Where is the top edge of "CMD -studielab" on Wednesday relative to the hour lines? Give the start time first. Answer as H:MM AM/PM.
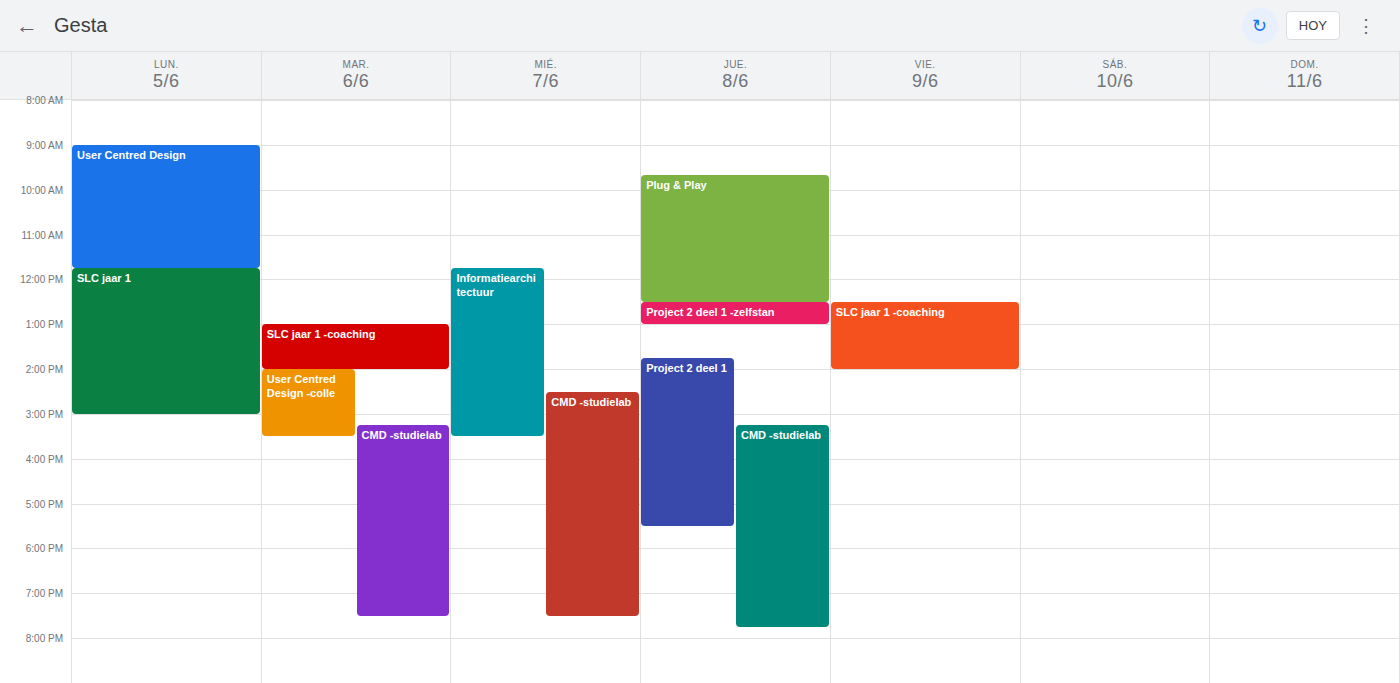
2:30 PM -- halfway between the 2 PM and 3 PM lines.